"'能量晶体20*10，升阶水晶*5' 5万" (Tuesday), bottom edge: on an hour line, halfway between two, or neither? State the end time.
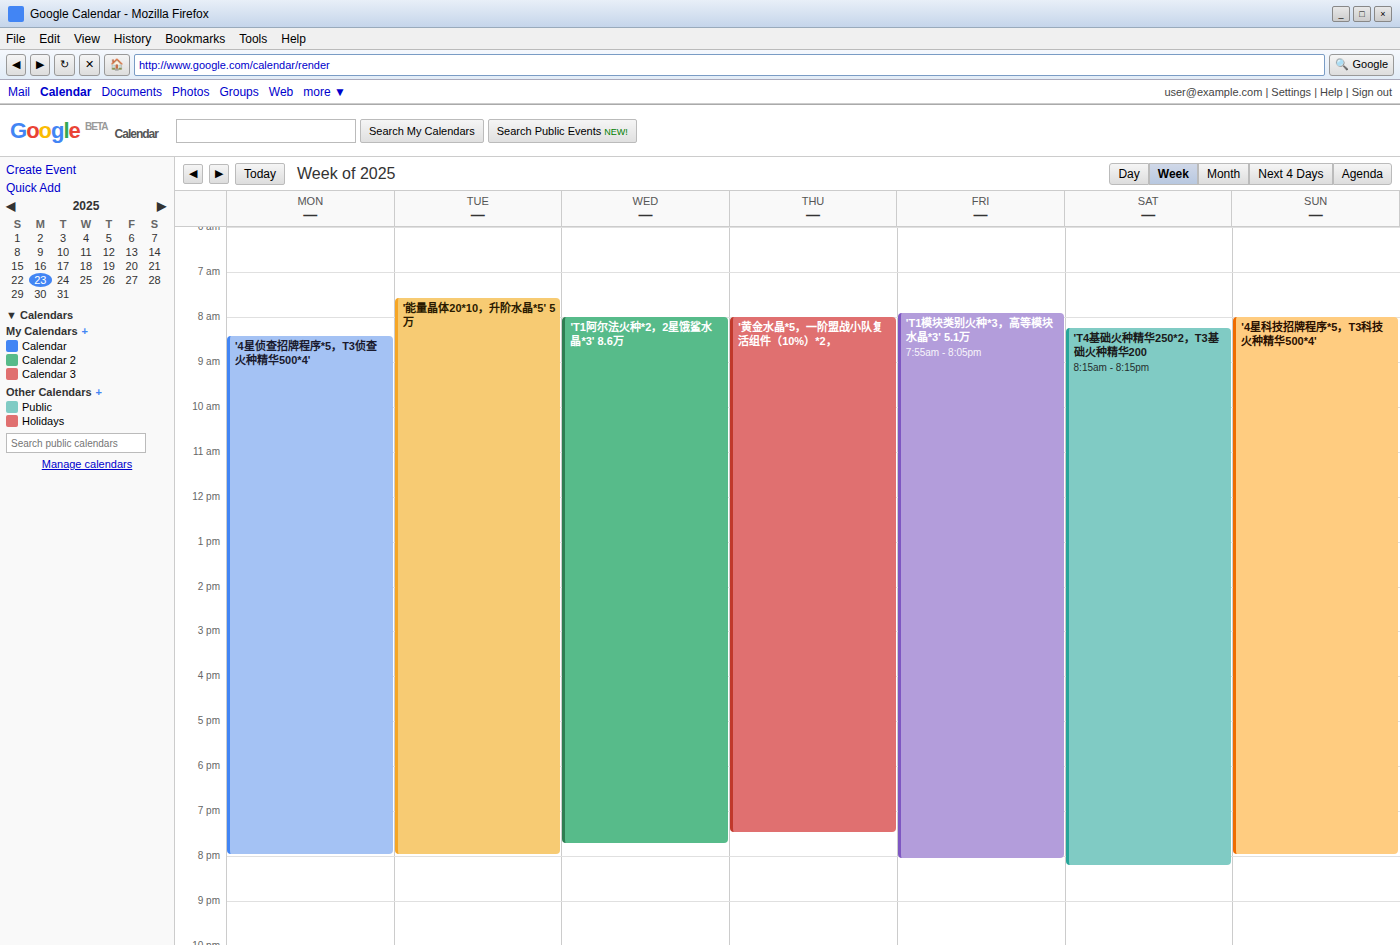
20:00 -- exactly on the 20:00 line.